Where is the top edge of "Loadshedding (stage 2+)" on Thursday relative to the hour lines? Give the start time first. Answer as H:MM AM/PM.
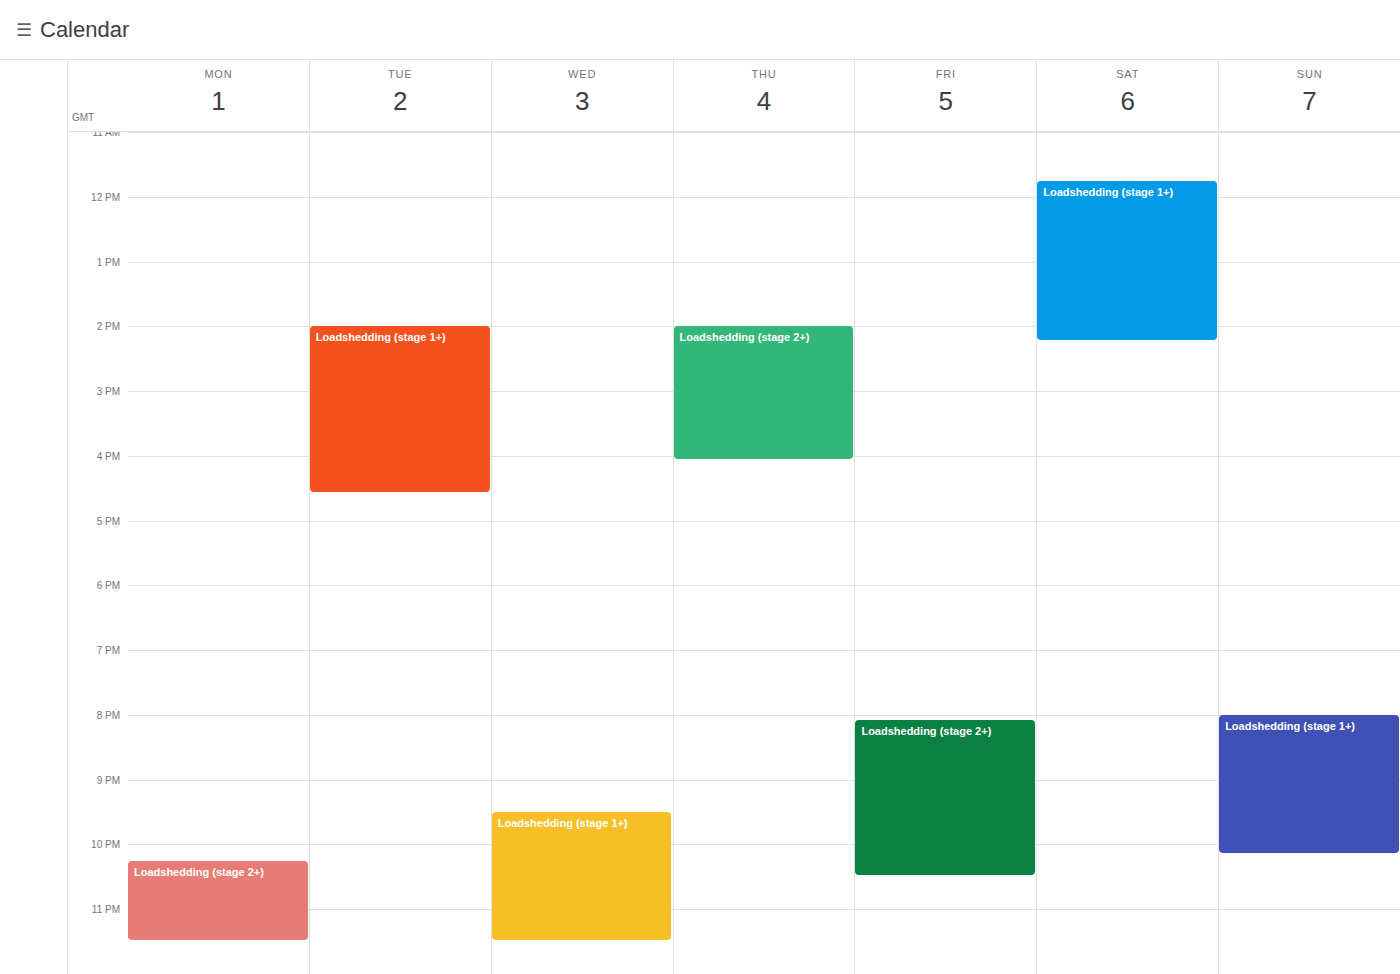
2:00 PM -- exactly on the 2 PM line.